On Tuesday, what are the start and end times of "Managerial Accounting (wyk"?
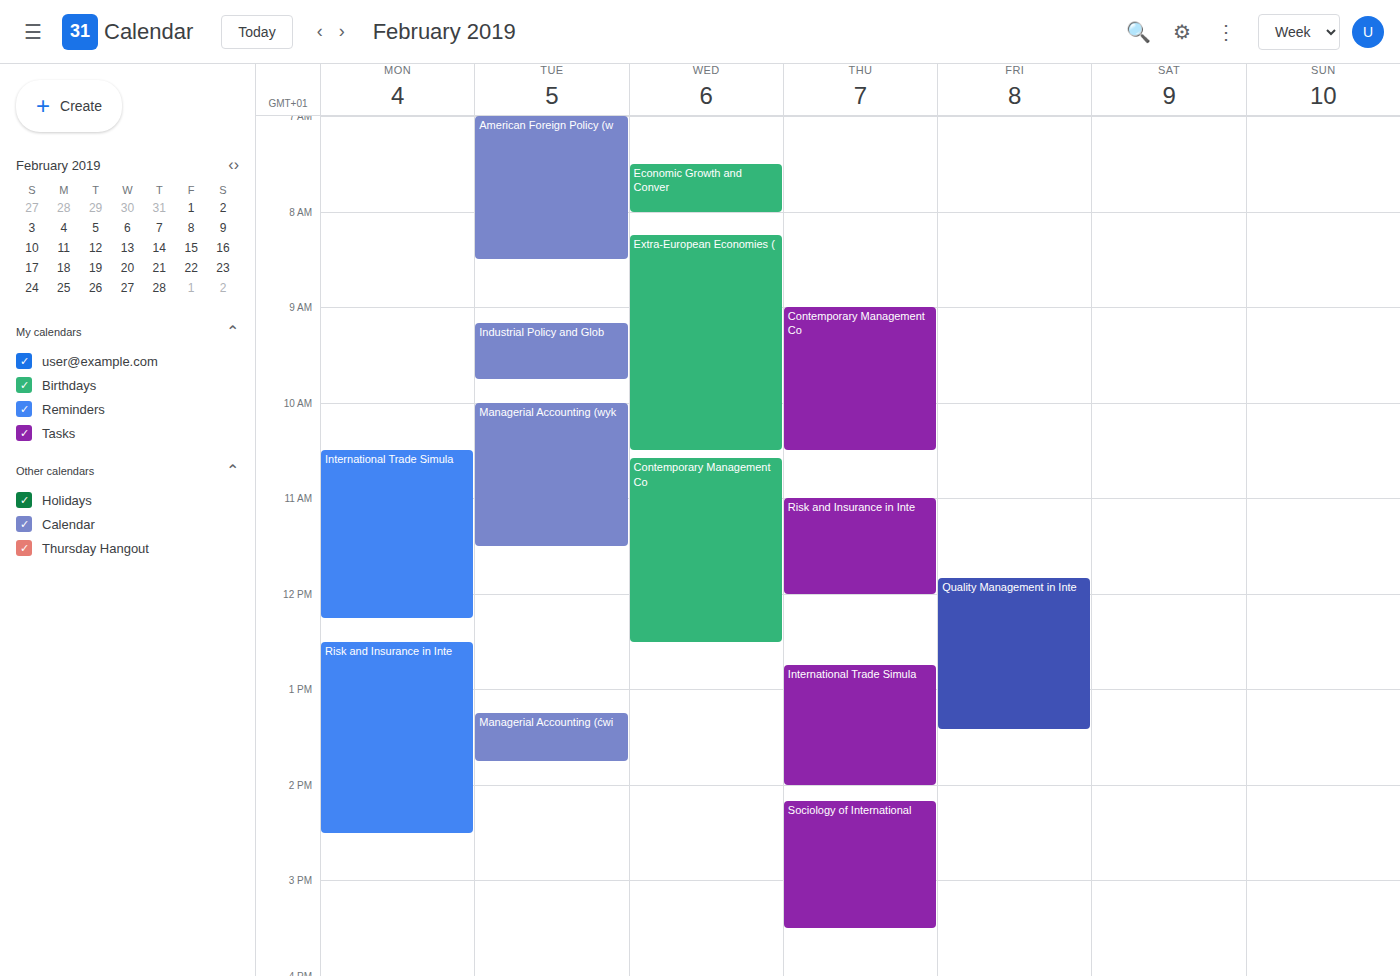
10:00 AM to 11:30 AM